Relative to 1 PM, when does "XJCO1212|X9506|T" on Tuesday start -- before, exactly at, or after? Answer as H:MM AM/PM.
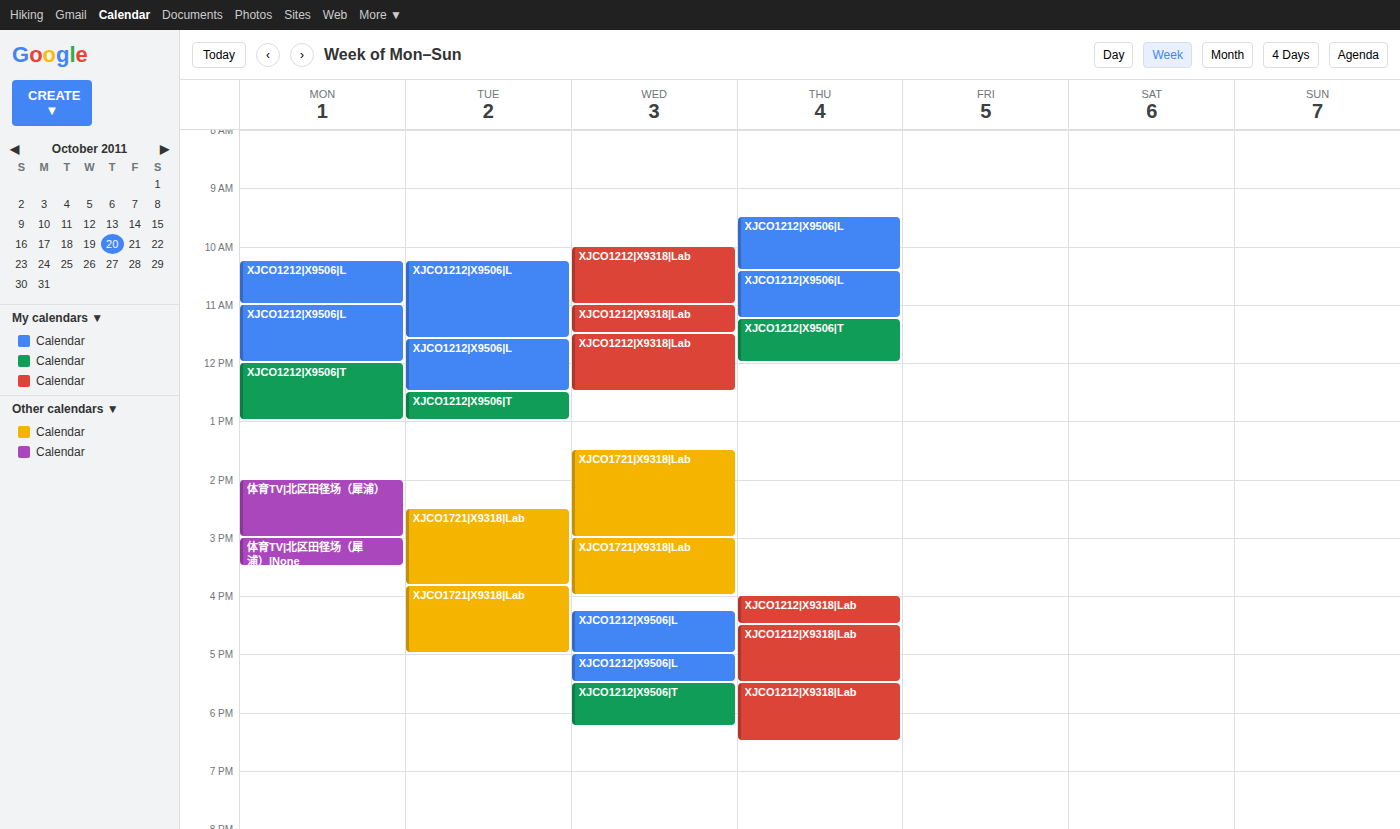
12:30 PM -- before 1 PM, 30 minutes above the 1 PM line.